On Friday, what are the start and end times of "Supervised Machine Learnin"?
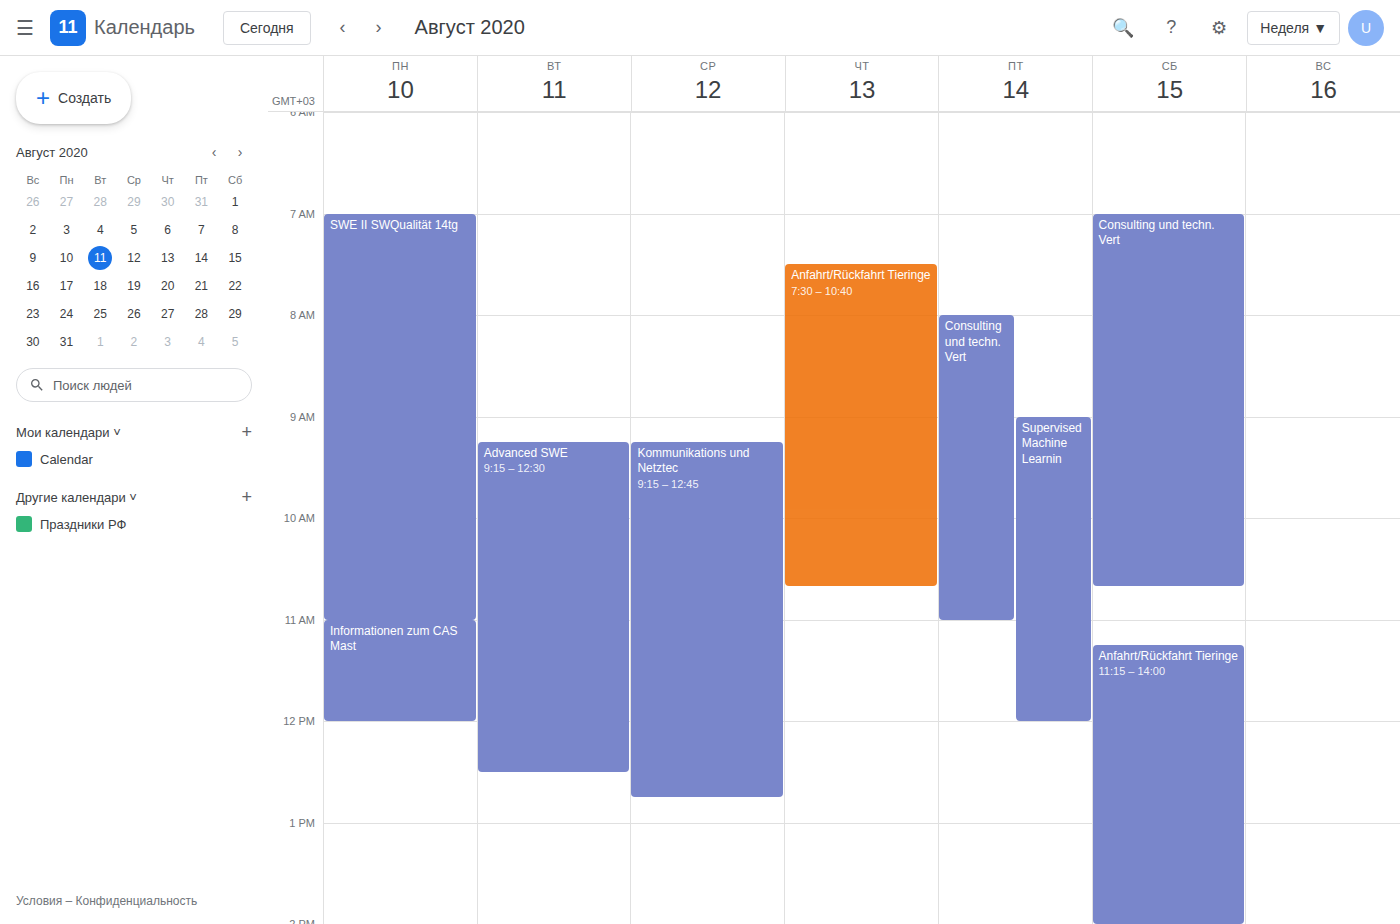
9:00 AM to 12:00 PM